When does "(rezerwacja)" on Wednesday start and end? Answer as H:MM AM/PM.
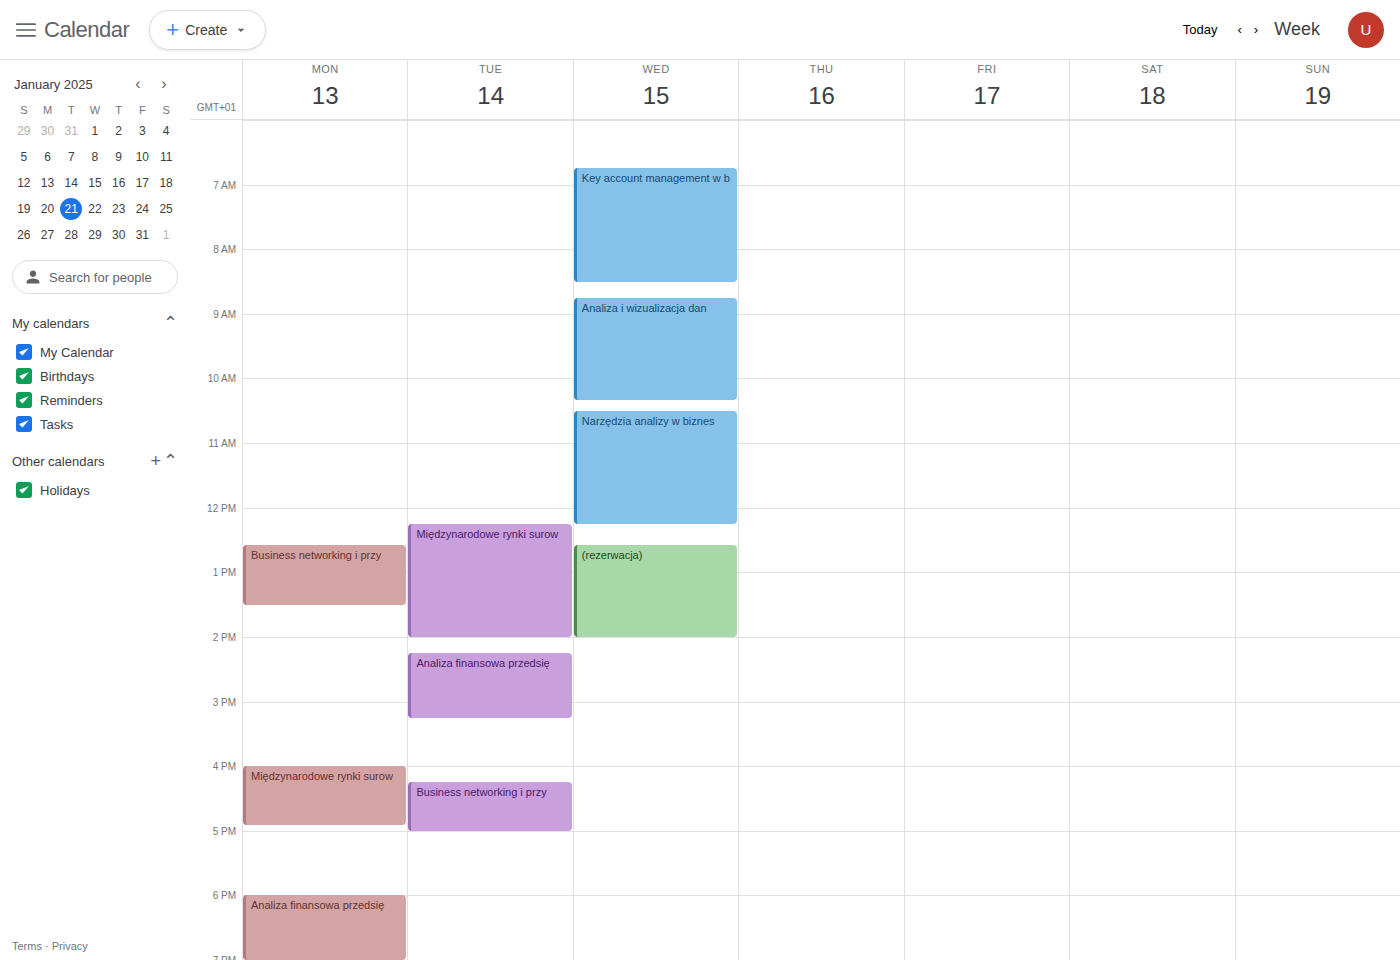
12:35 PM to 2:00 PM